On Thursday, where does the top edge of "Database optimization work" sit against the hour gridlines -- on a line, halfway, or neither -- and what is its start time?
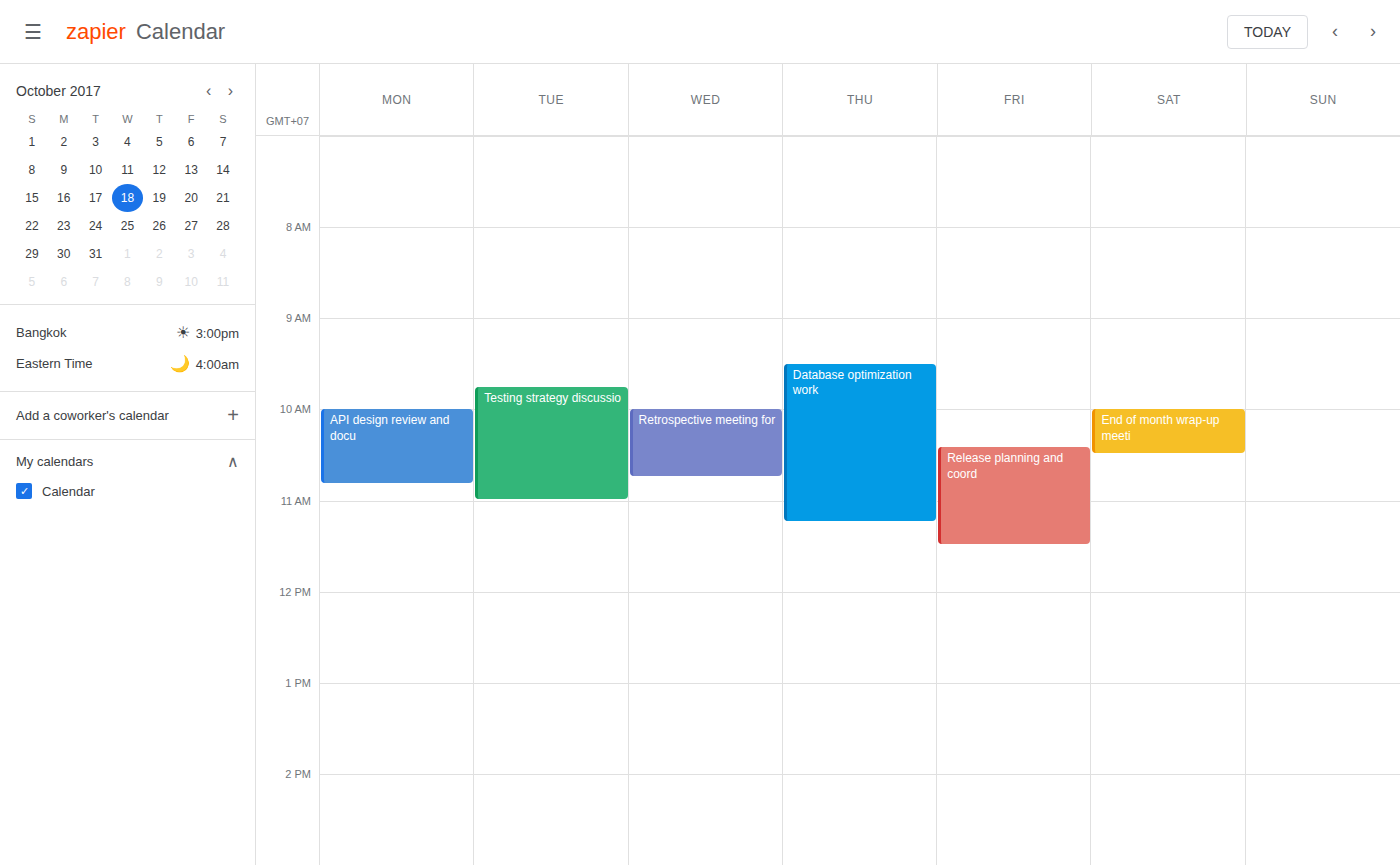
9:30 AM -- halfway between the 9 AM and 10 AM lines.